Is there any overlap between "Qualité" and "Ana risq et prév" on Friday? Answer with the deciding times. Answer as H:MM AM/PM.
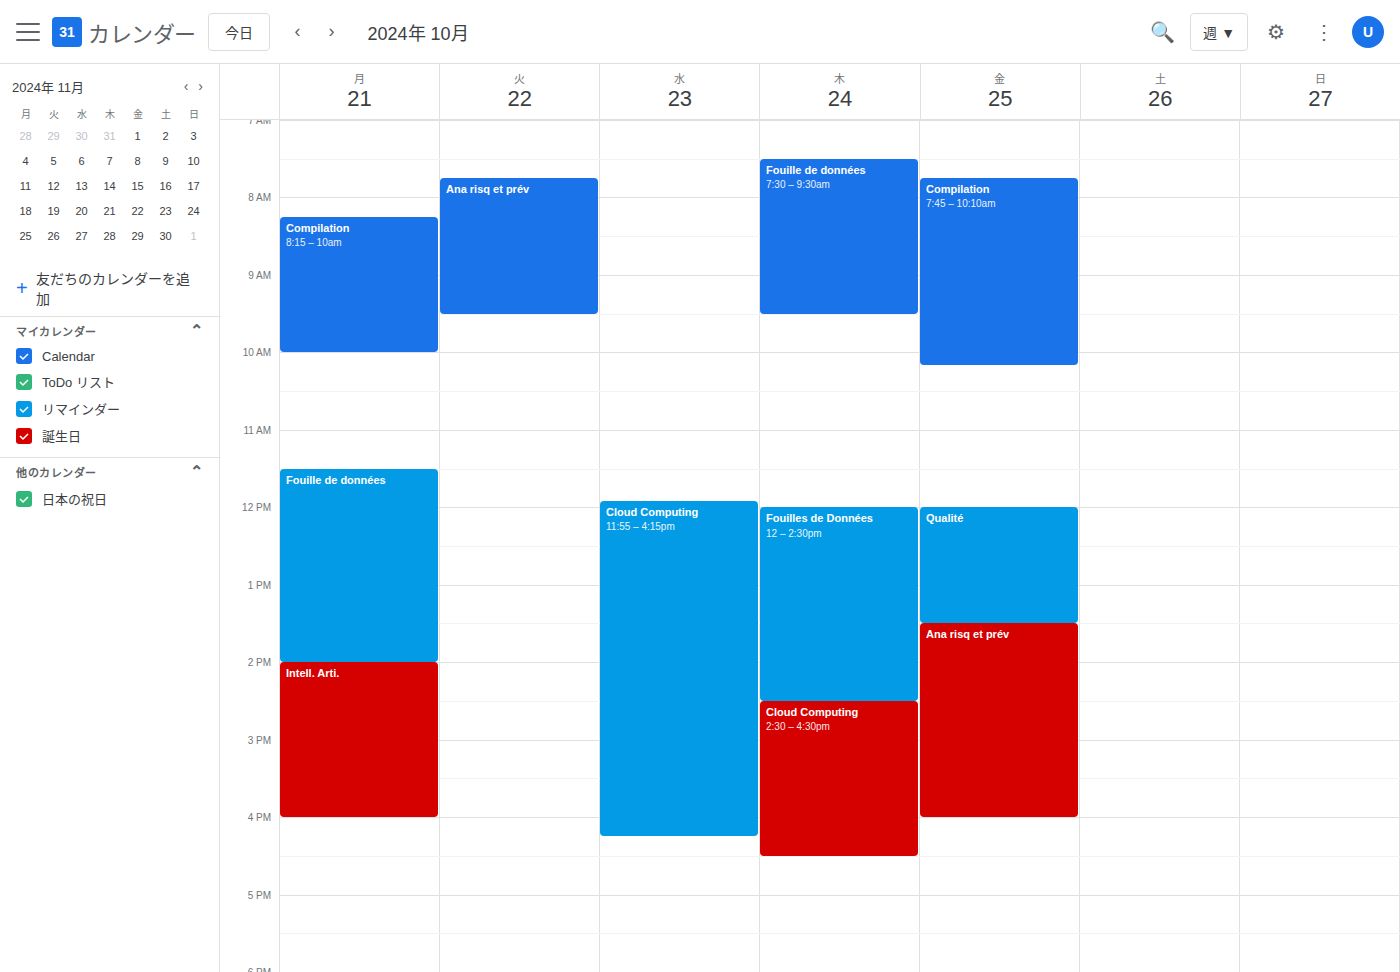
"Qualité" ends at 1:30 PM, exactly when "Ana risq et prév" starts -- they touch but do not overlap.